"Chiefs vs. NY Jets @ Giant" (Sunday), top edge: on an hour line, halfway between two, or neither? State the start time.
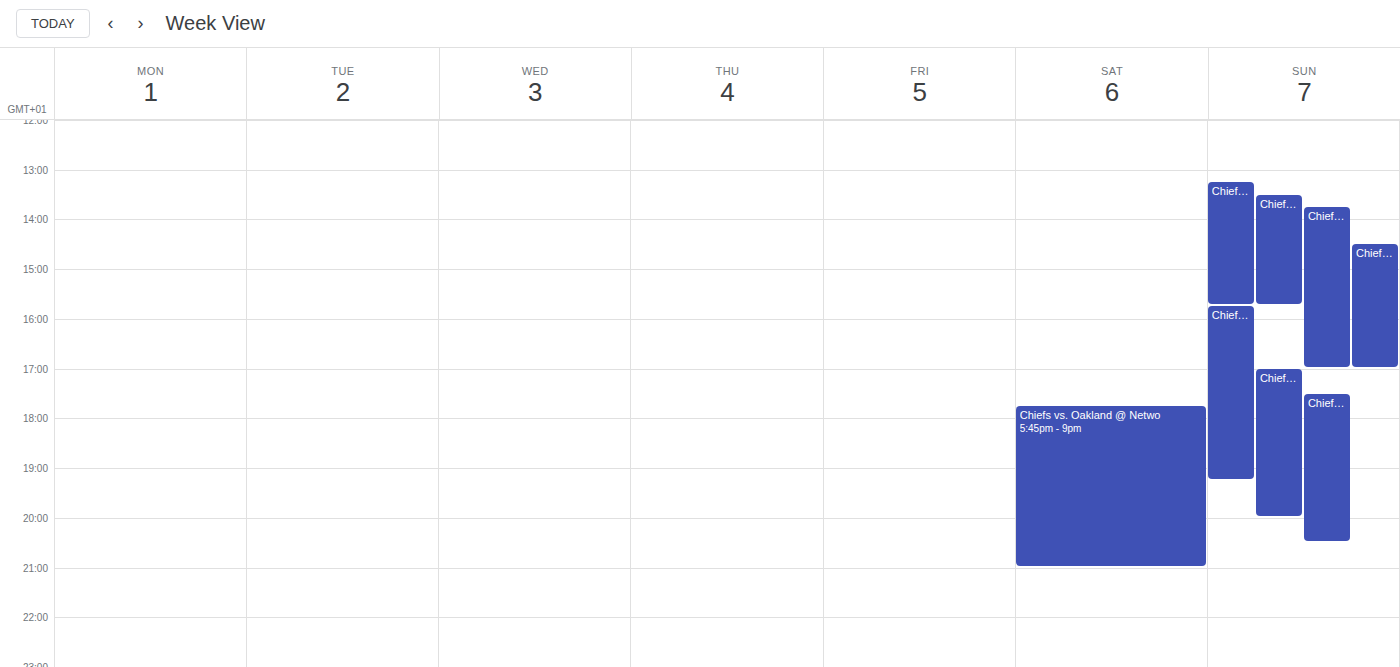
3:45 PM -- neither: three quarters of the way from the 3 PM line to the 4 PM line.